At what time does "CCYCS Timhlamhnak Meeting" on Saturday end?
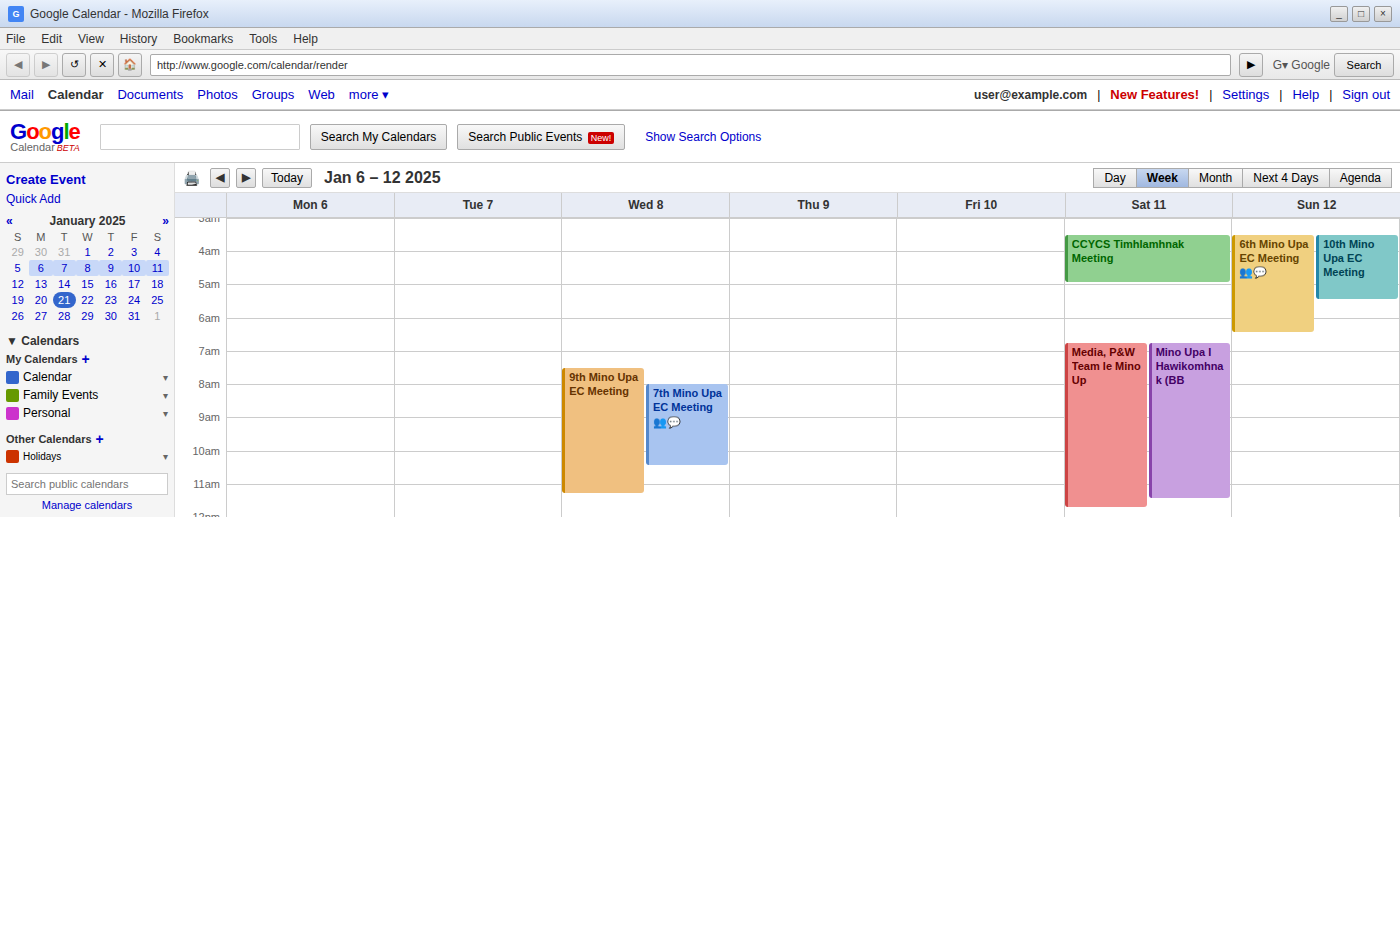
5:00 AM